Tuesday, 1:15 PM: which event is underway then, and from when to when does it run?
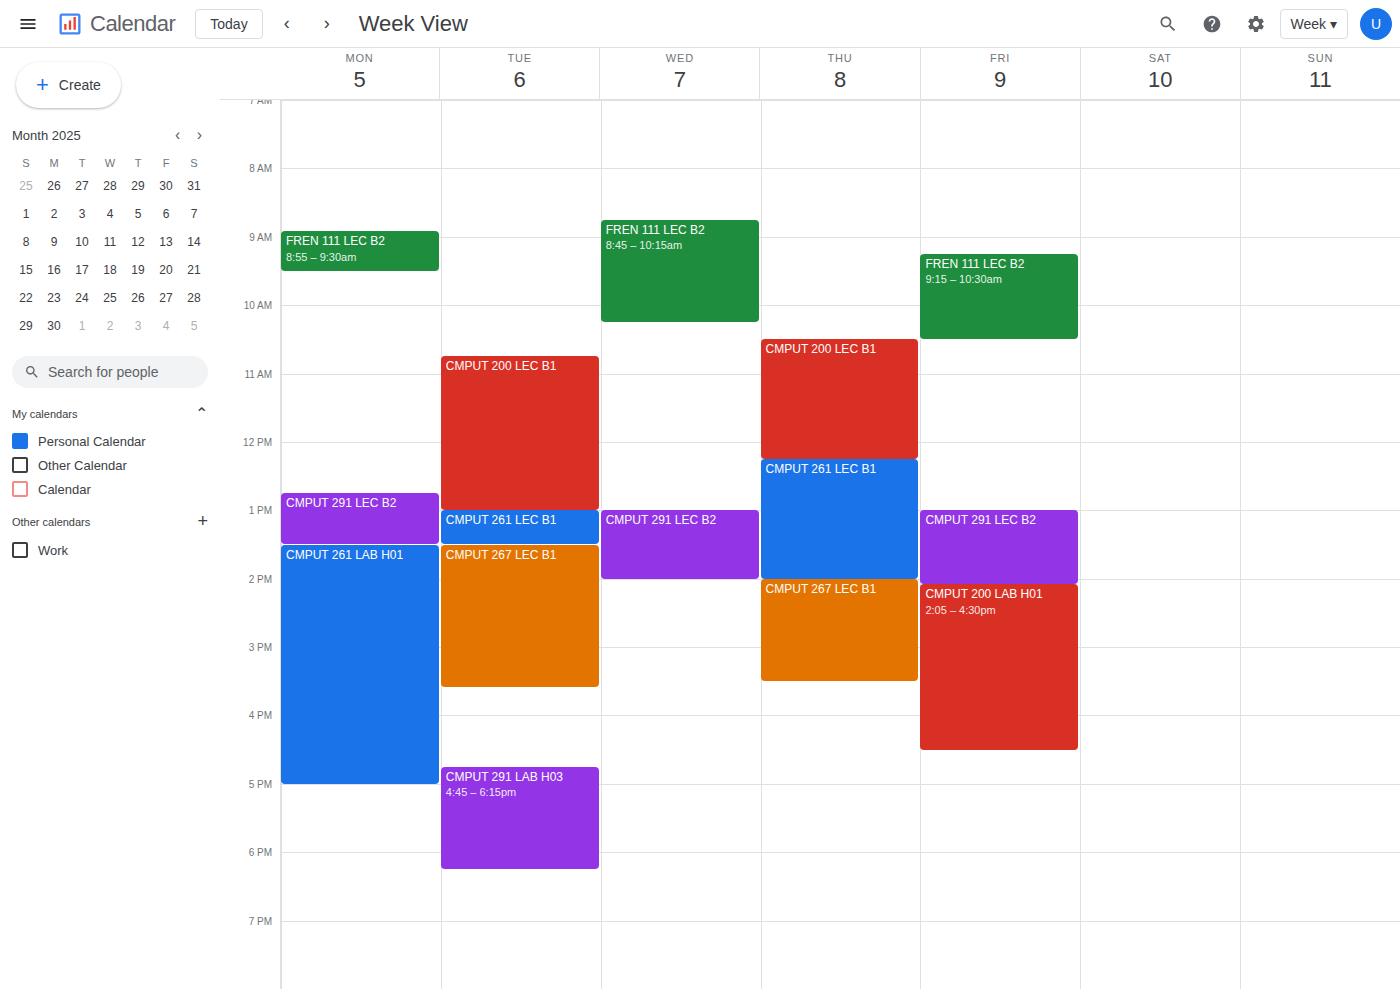
"CMPUT 261 LEC B1", 1:00 PM to 1:30 PM